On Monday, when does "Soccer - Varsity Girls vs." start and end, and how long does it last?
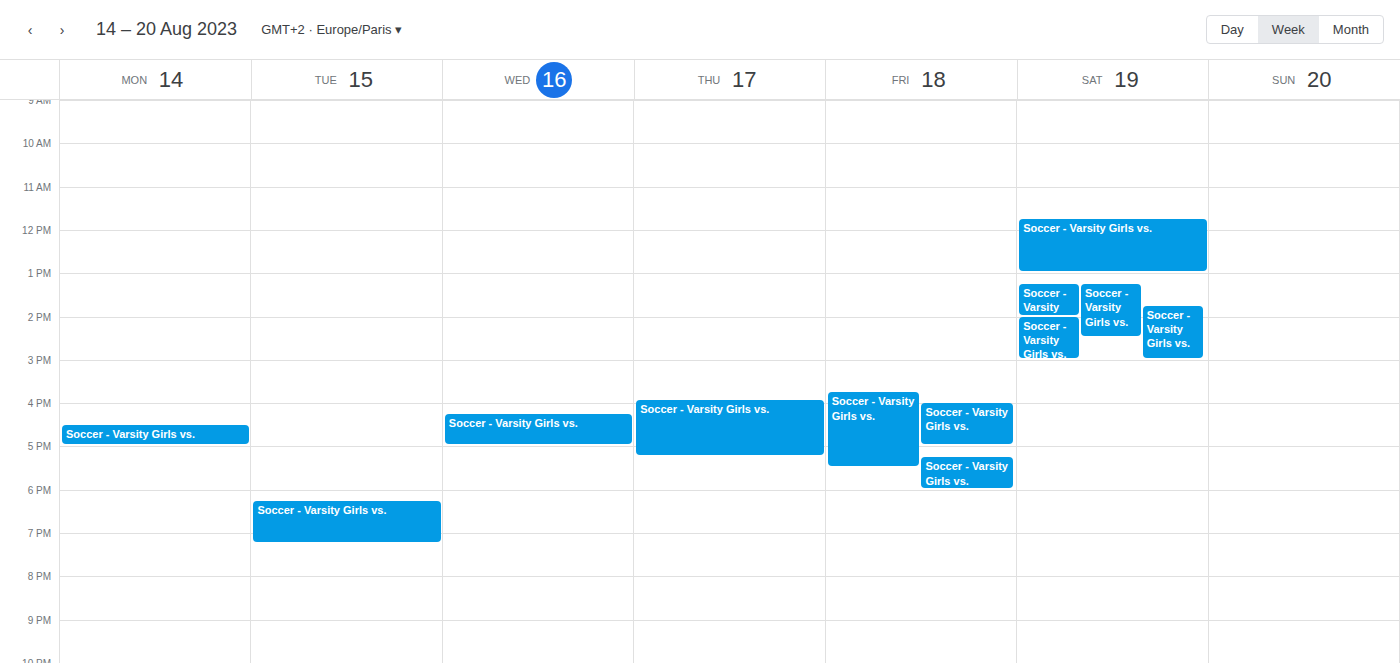
4:30 PM to 5:00 PM, 30 minutes